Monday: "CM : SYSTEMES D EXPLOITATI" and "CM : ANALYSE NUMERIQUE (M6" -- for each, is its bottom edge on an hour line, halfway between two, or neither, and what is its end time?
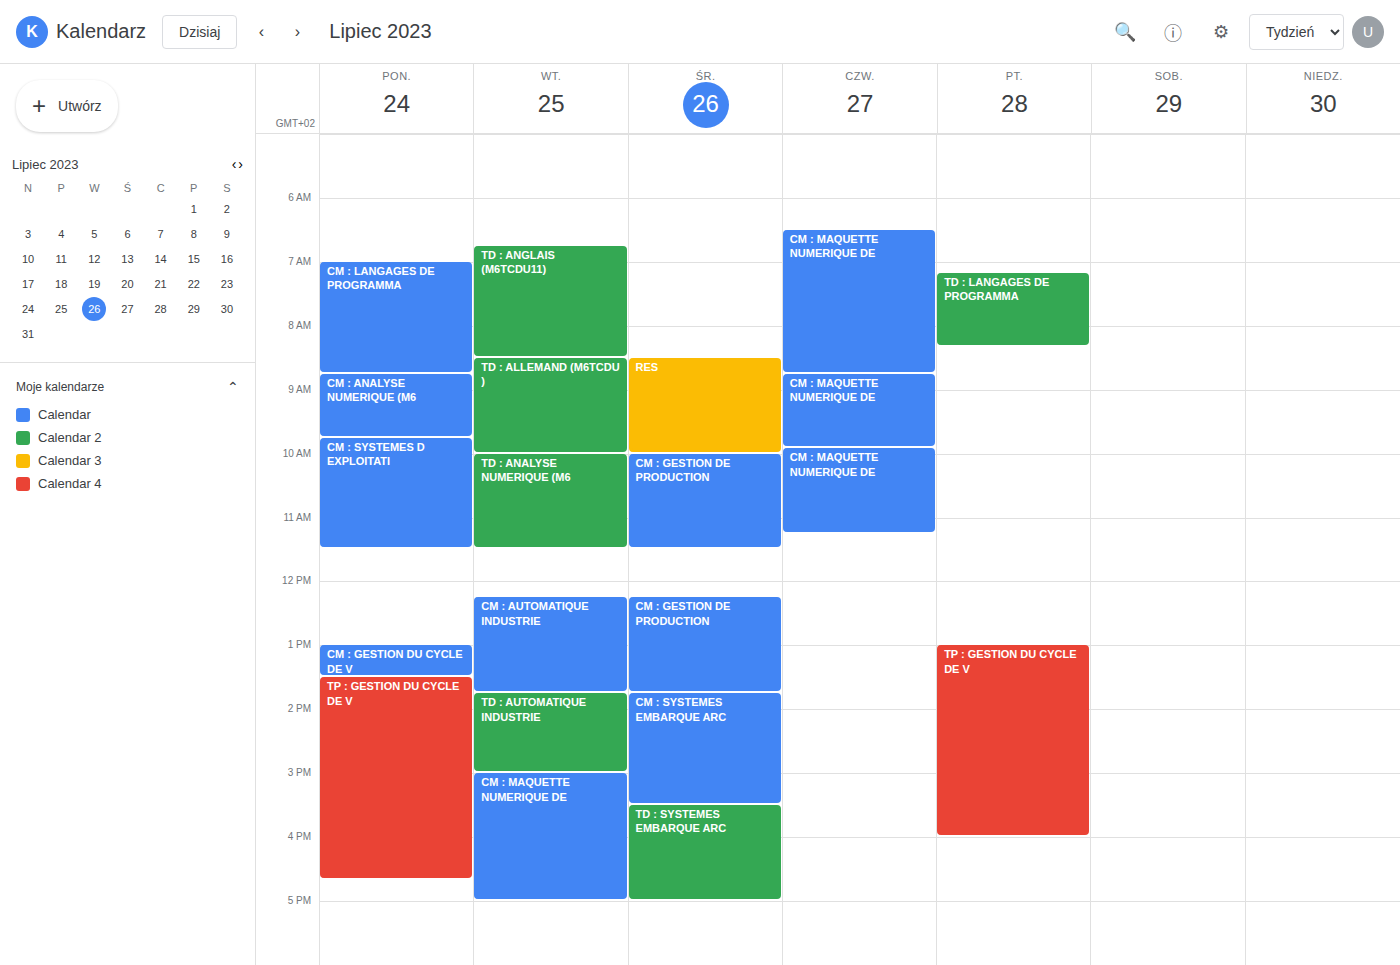
"CM : SYSTEMES D EXPLOITATI": 11:30 AM, halfway between the 11 AM and 12 PM lines. "CM : ANALYSE NUMERIQUE (M6": 9:45 AM, neither: three quarters of the way from the 9 AM line to the 10 AM line.